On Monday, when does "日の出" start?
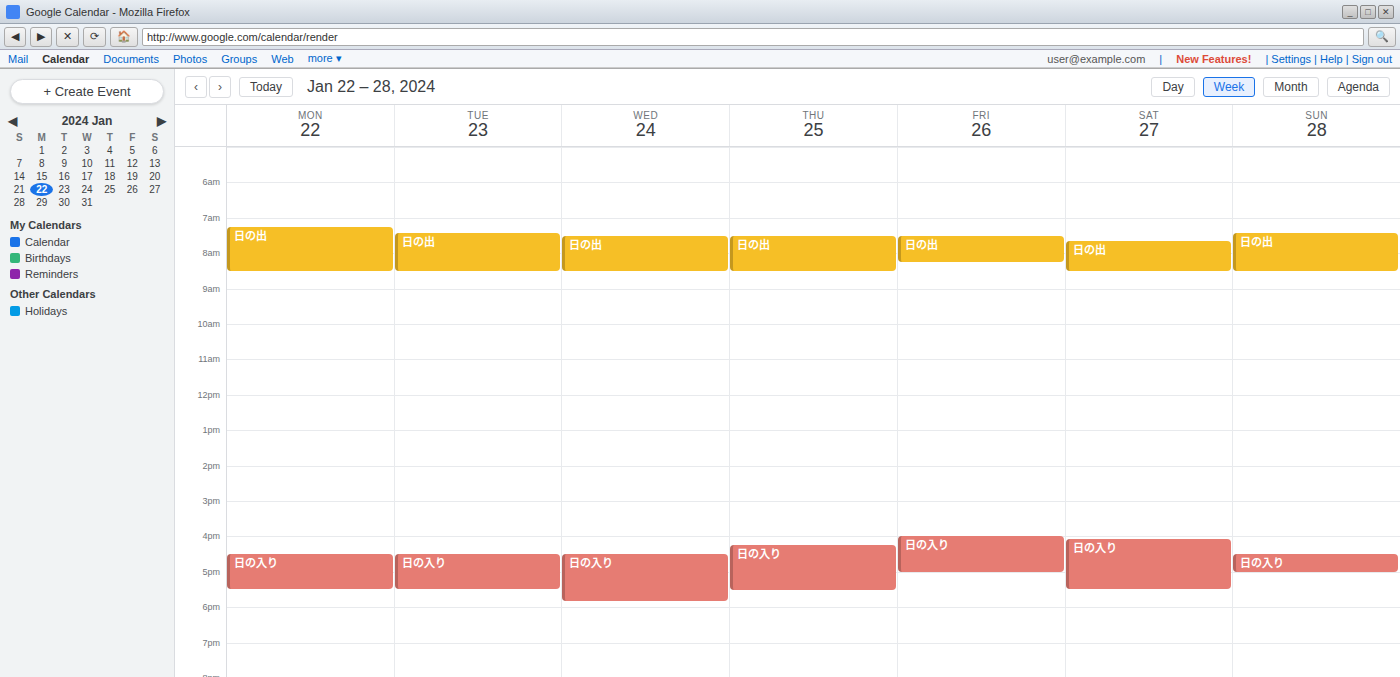
7:15 AM